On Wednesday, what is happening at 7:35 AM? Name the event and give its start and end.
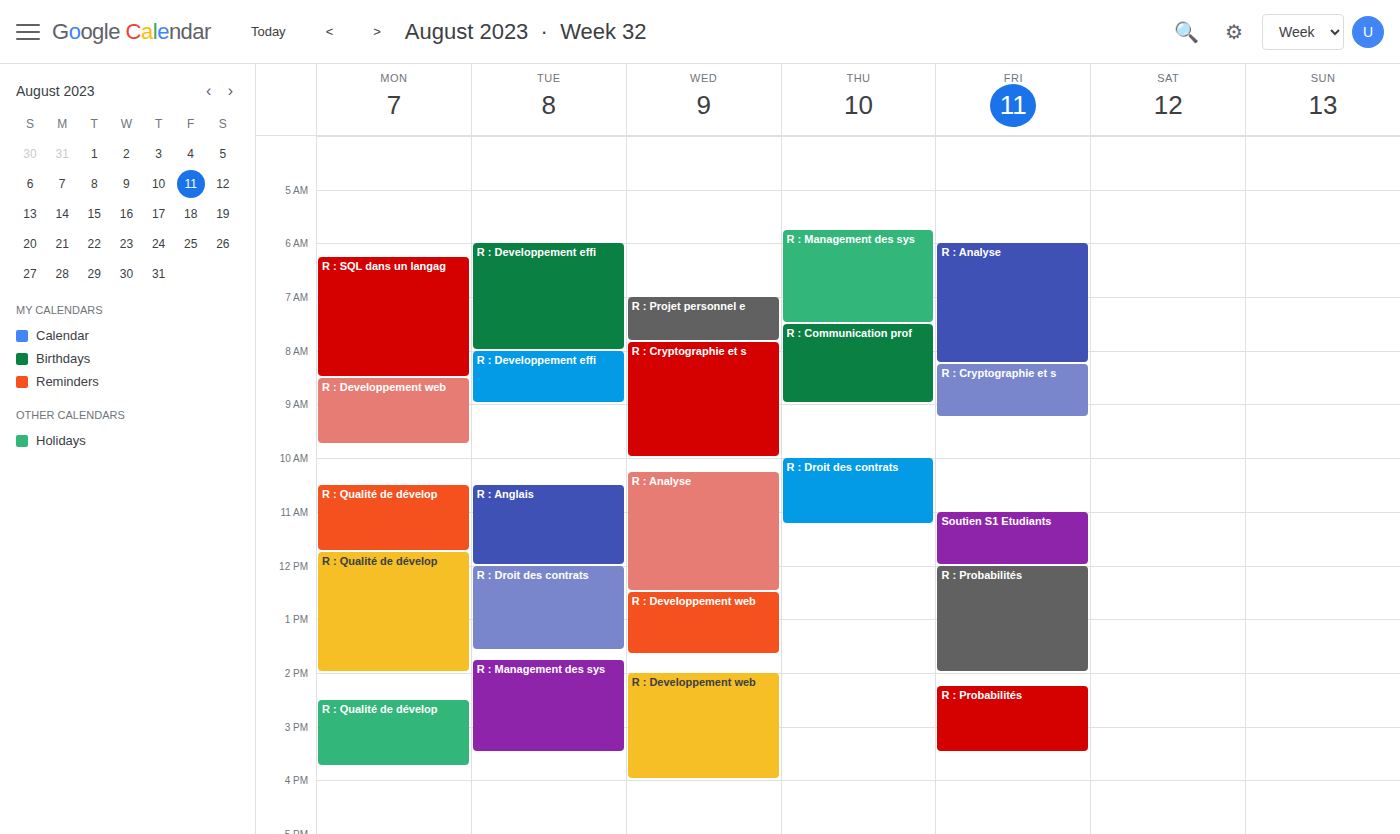
"R : Projet personnel e", 7:00 AM to 7:50 AM